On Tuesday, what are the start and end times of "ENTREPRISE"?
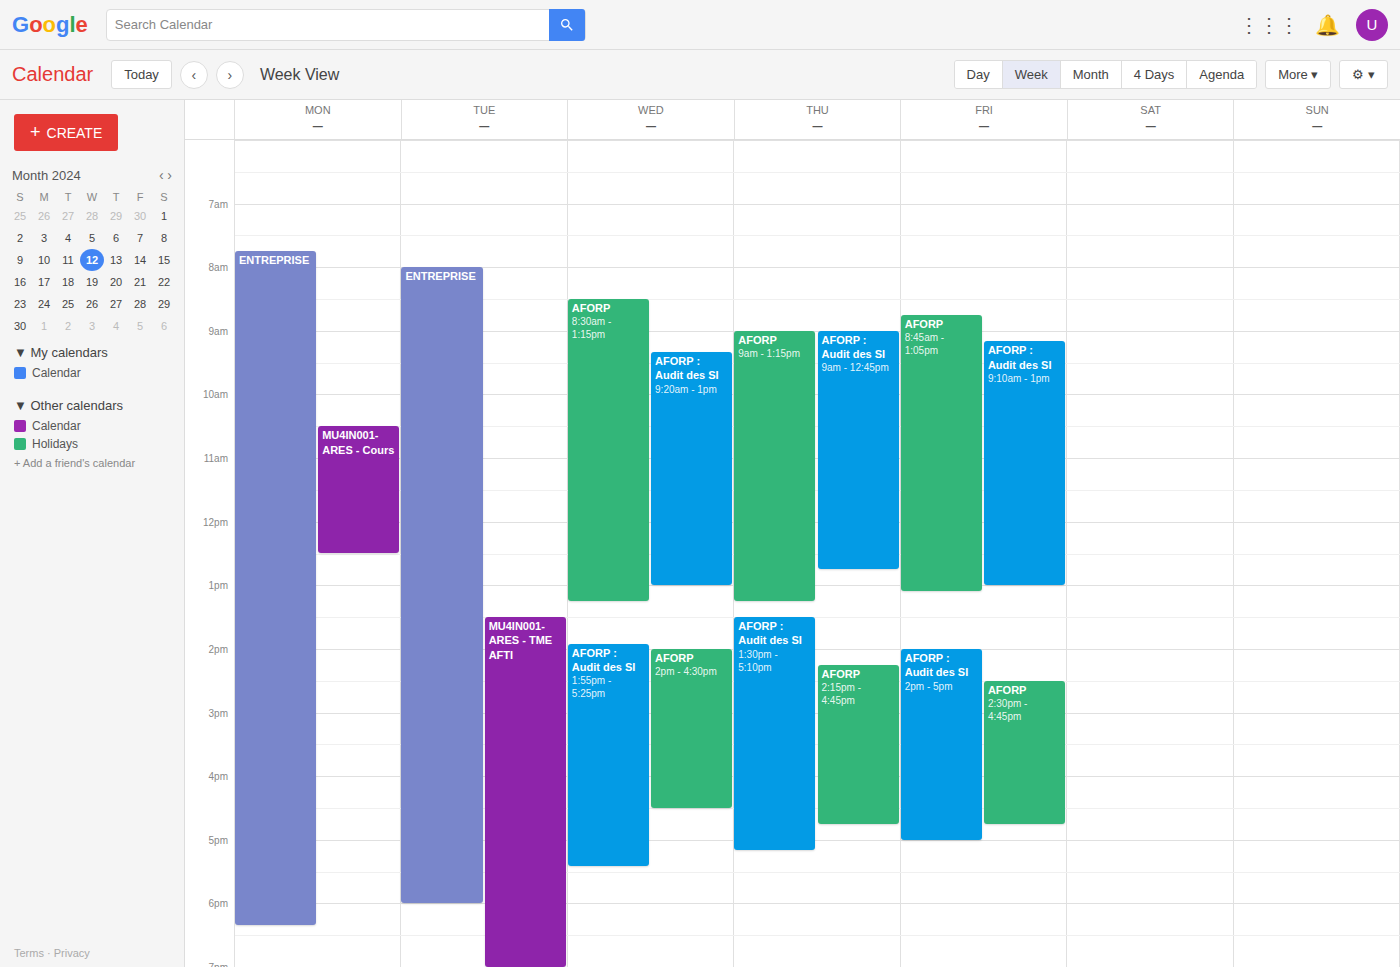
8:00 AM to 6:00 PM